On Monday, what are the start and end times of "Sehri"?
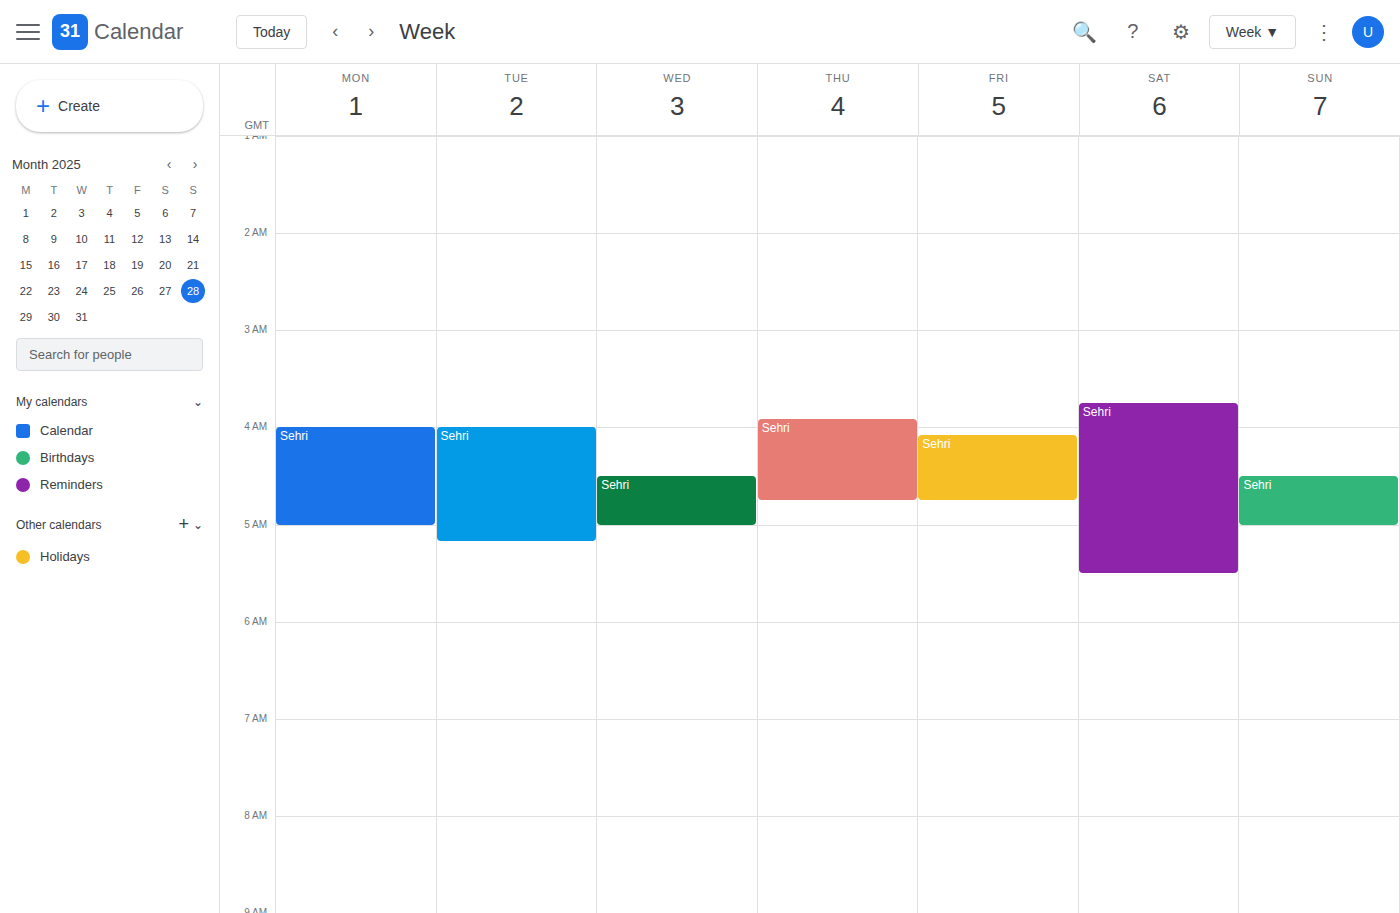
4:00 AM to 5:00 AM